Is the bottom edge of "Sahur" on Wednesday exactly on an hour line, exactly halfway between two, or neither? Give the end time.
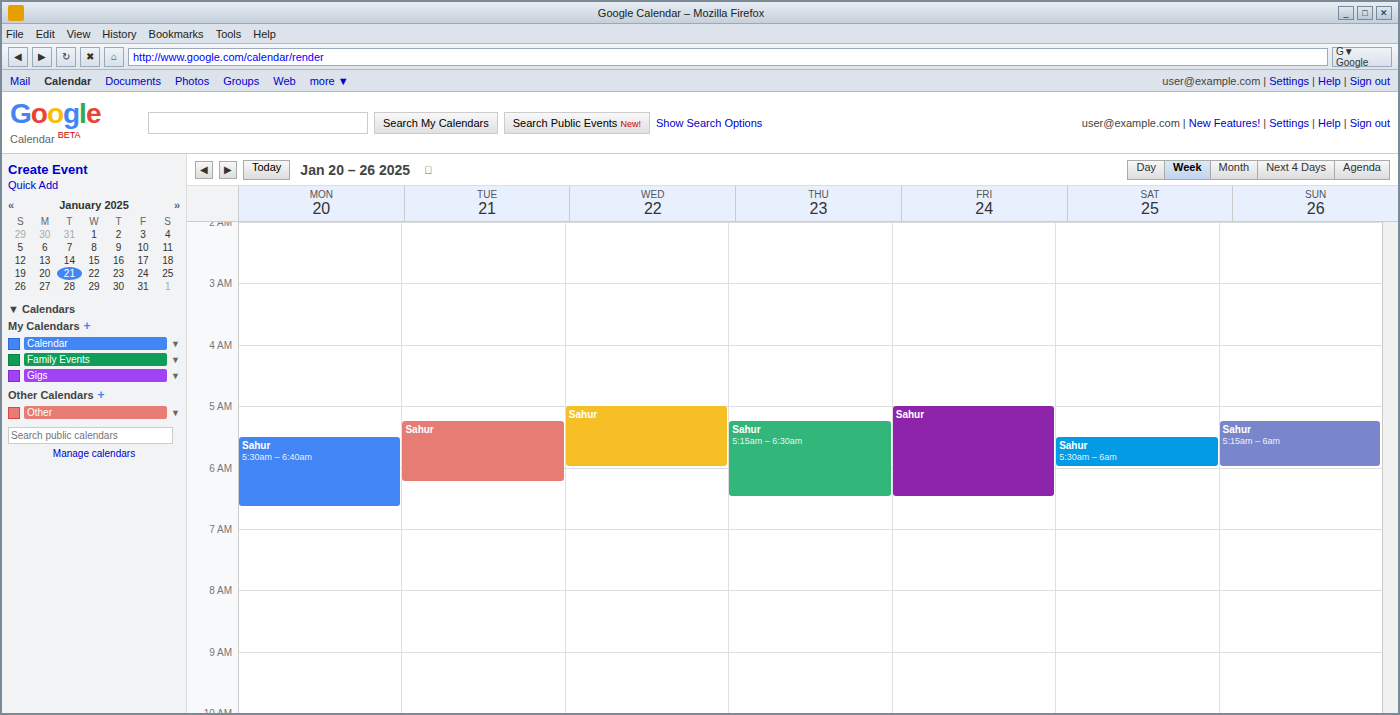
6:00 AM -- exactly on the 6 AM line.